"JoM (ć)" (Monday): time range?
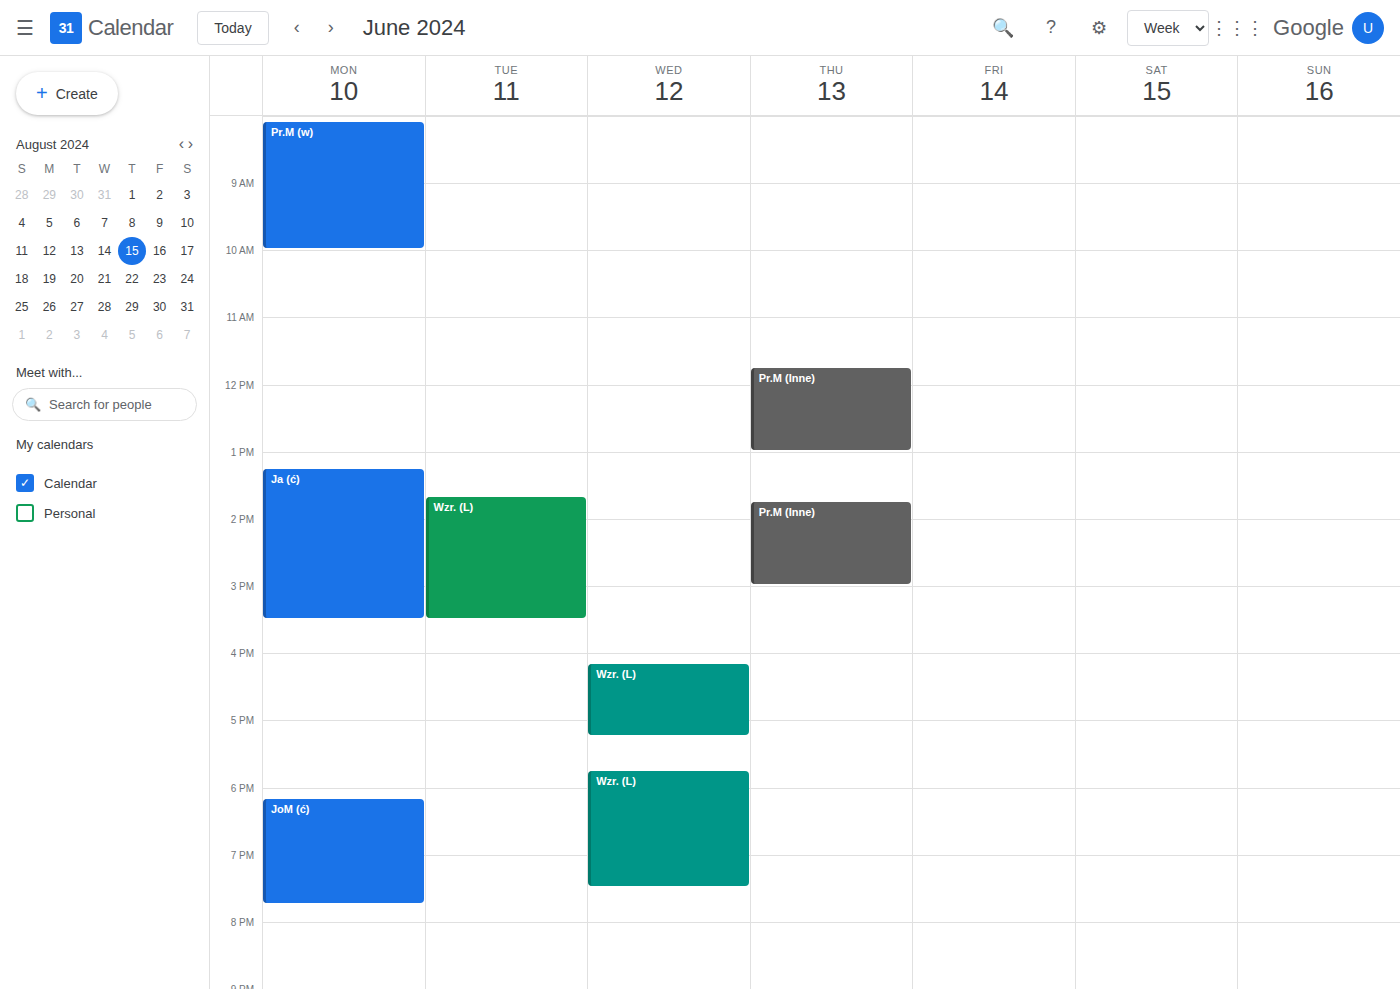
6:10 PM to 7:45 PM